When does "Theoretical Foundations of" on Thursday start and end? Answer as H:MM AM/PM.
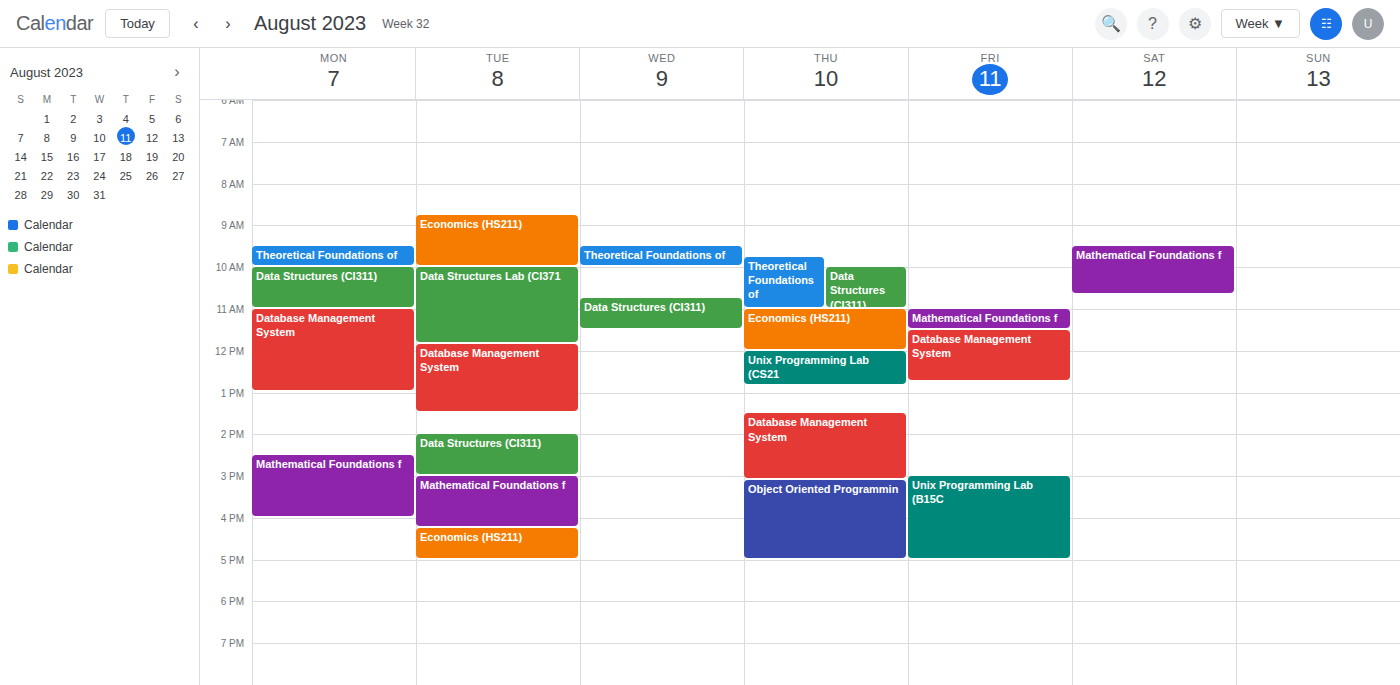
9:45 AM to 11:00 AM